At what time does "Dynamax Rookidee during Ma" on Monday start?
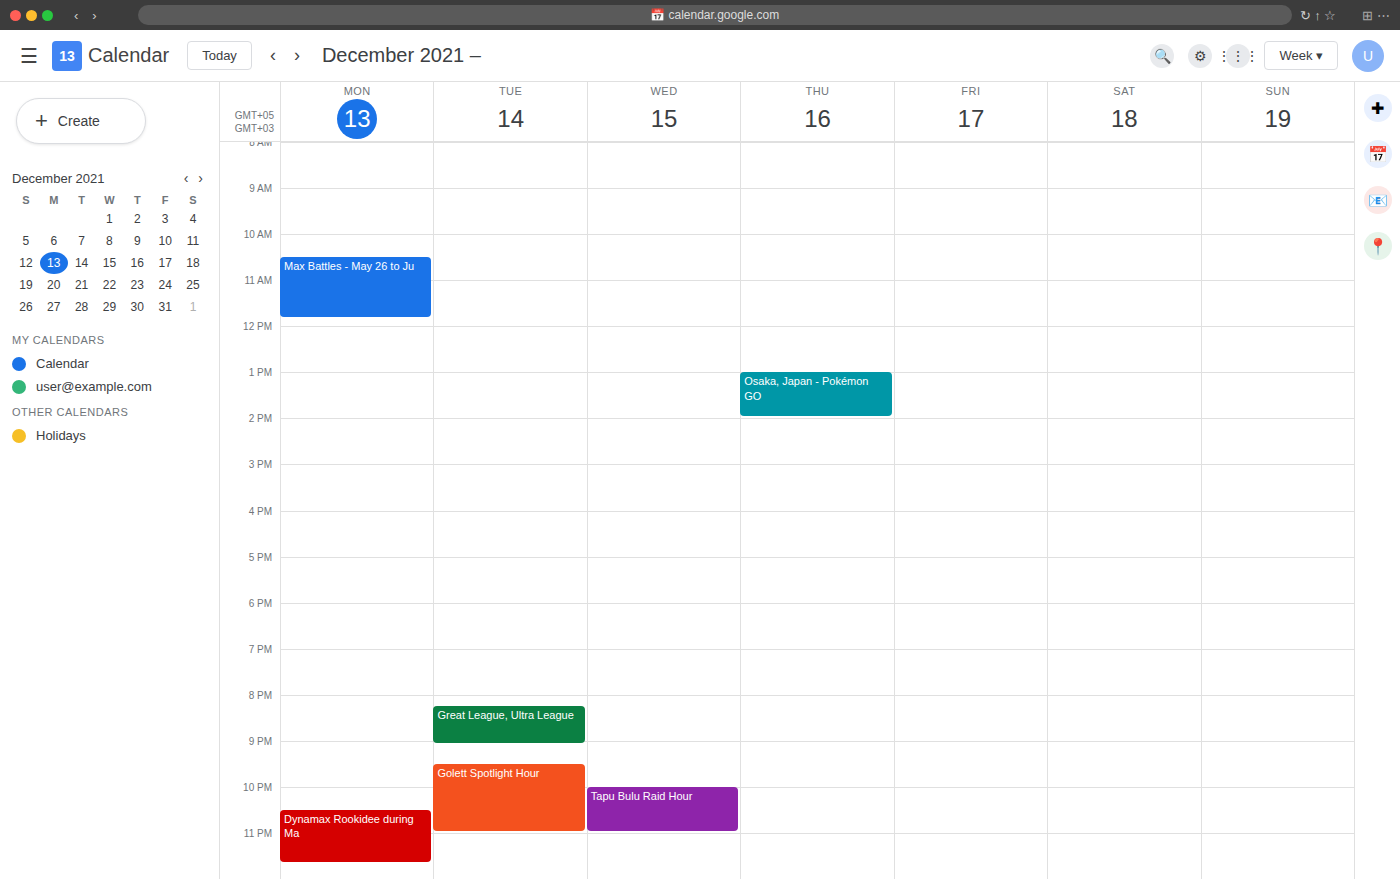
22:30